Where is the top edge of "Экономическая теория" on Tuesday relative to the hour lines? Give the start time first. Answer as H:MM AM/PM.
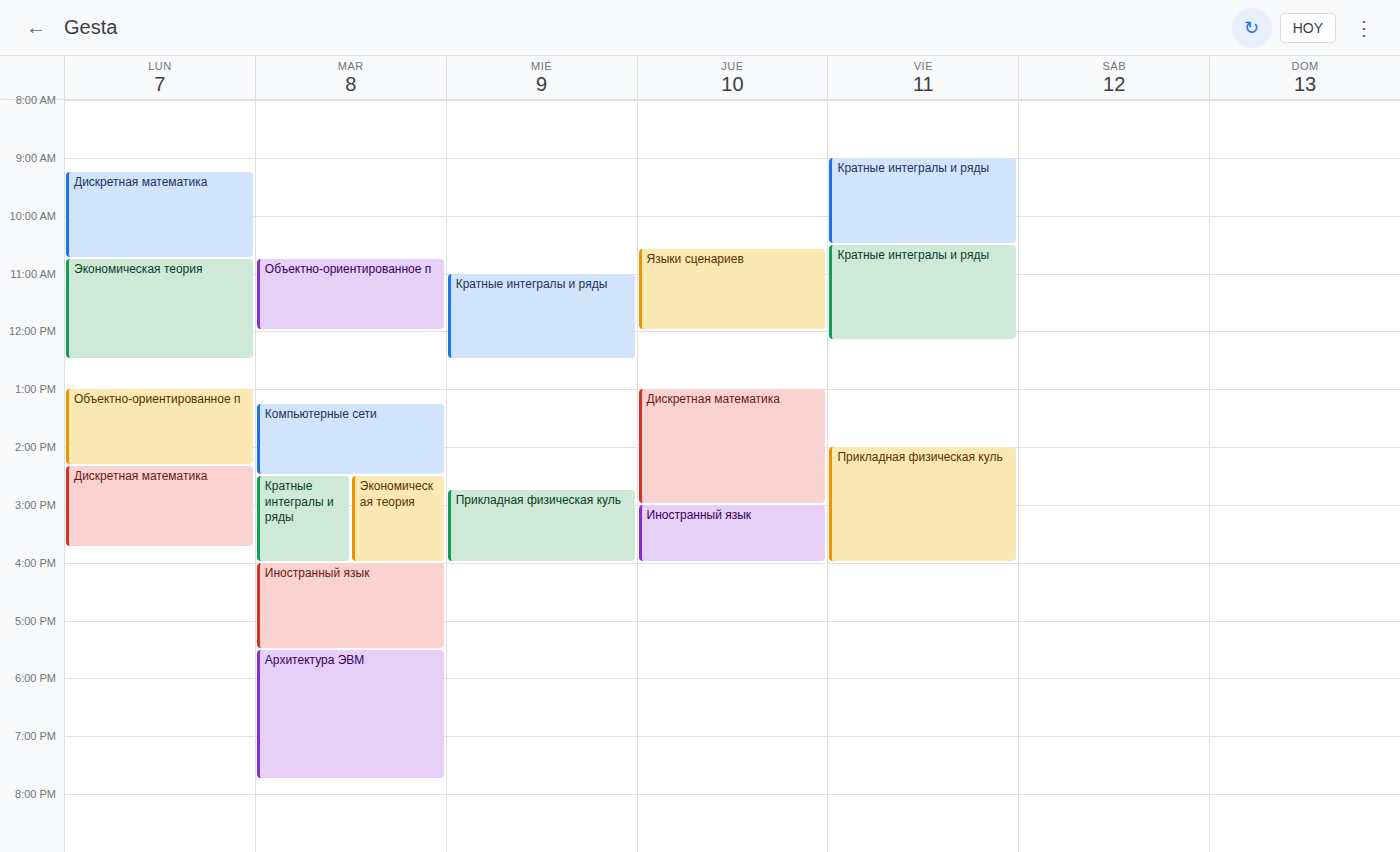
2:30 PM -- halfway between the 2 PM and 3 PM lines.